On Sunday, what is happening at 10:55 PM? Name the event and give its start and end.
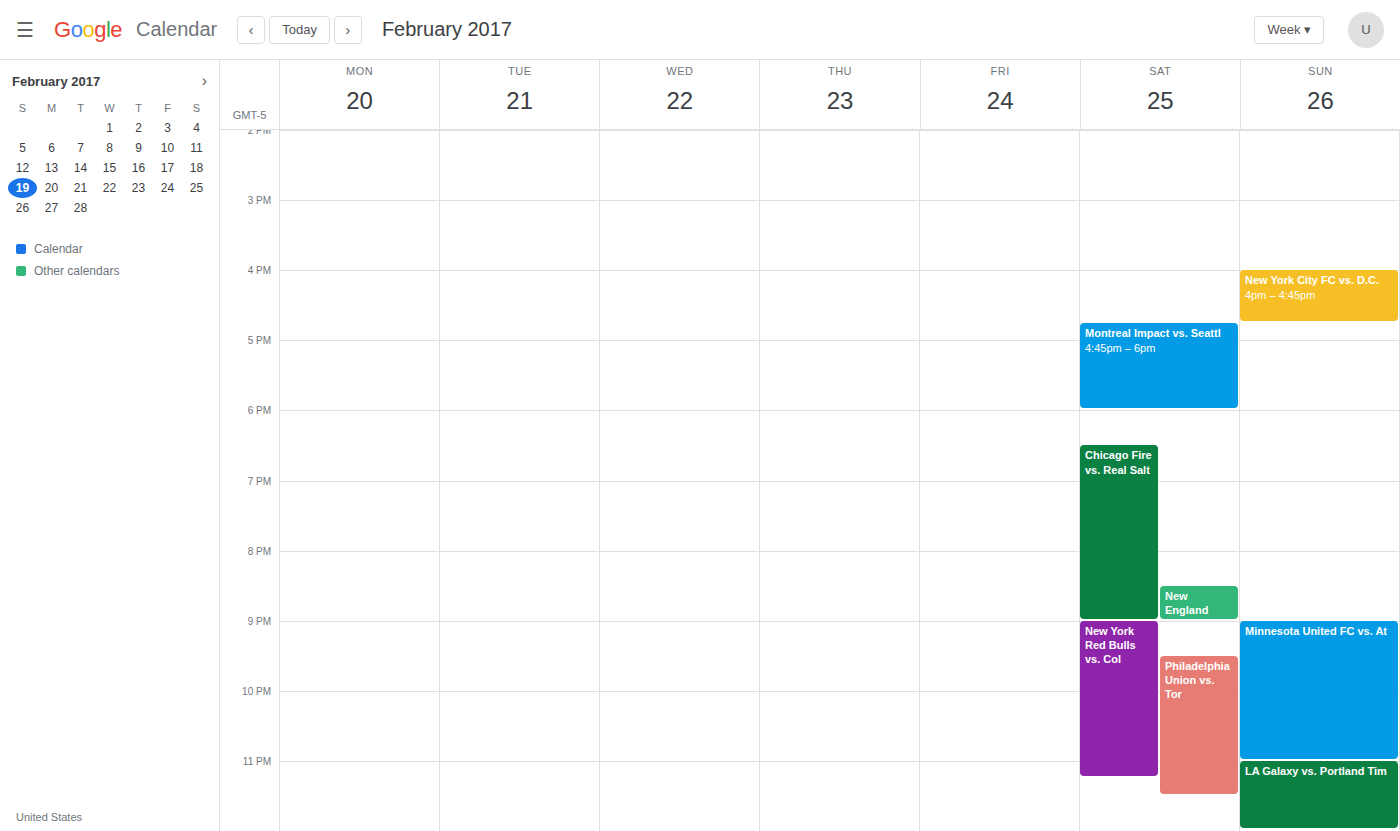
"Minnesota United FC vs. At", 9:00 PM to 11:00 PM